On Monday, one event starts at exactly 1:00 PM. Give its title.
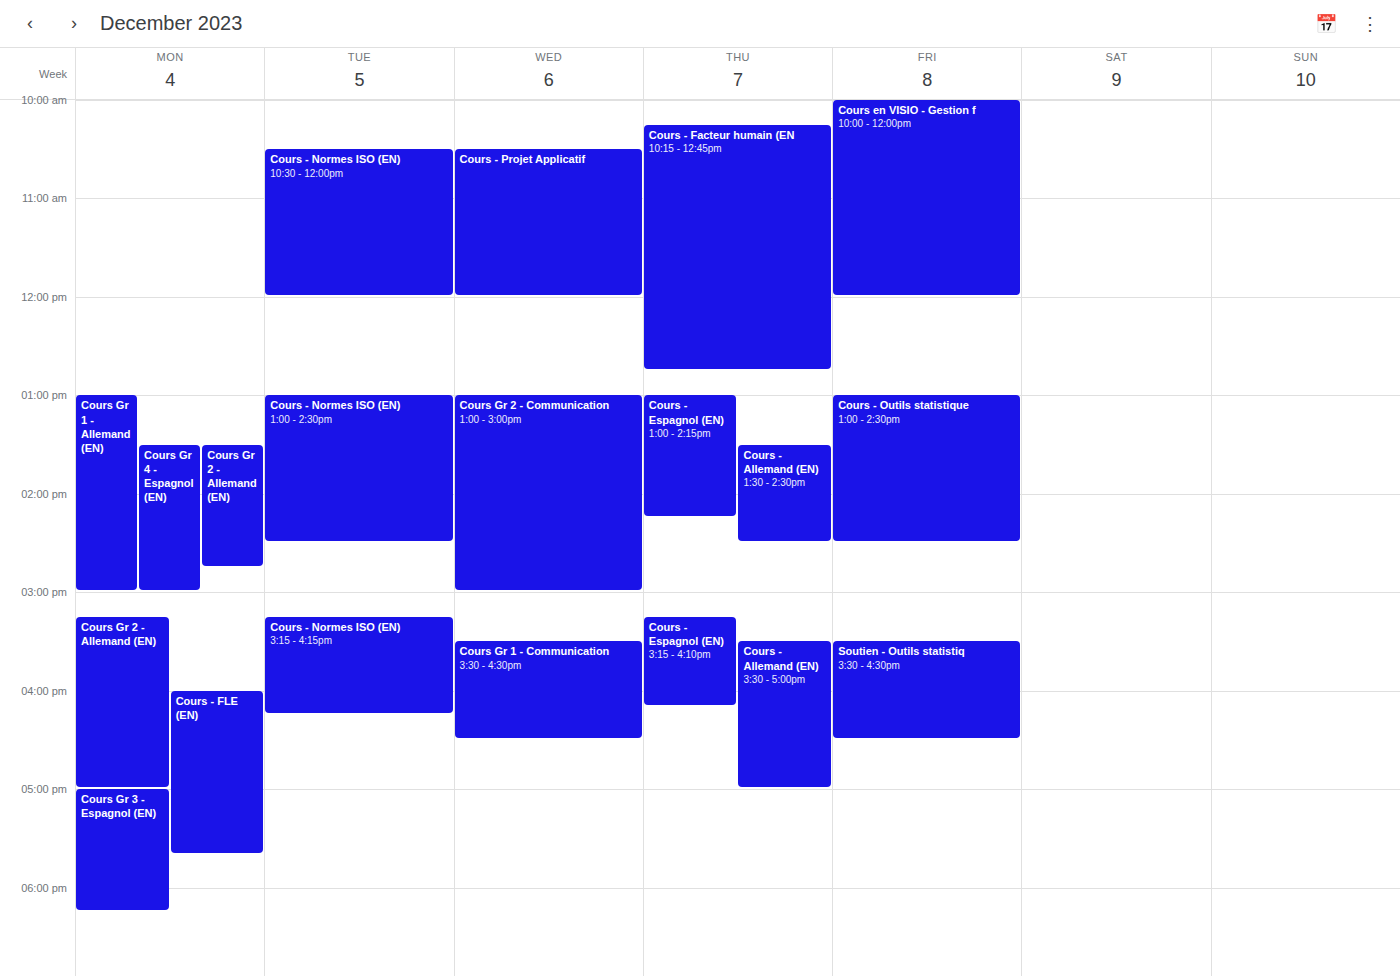
"Cours Gr 1 - Allemand (EN)"